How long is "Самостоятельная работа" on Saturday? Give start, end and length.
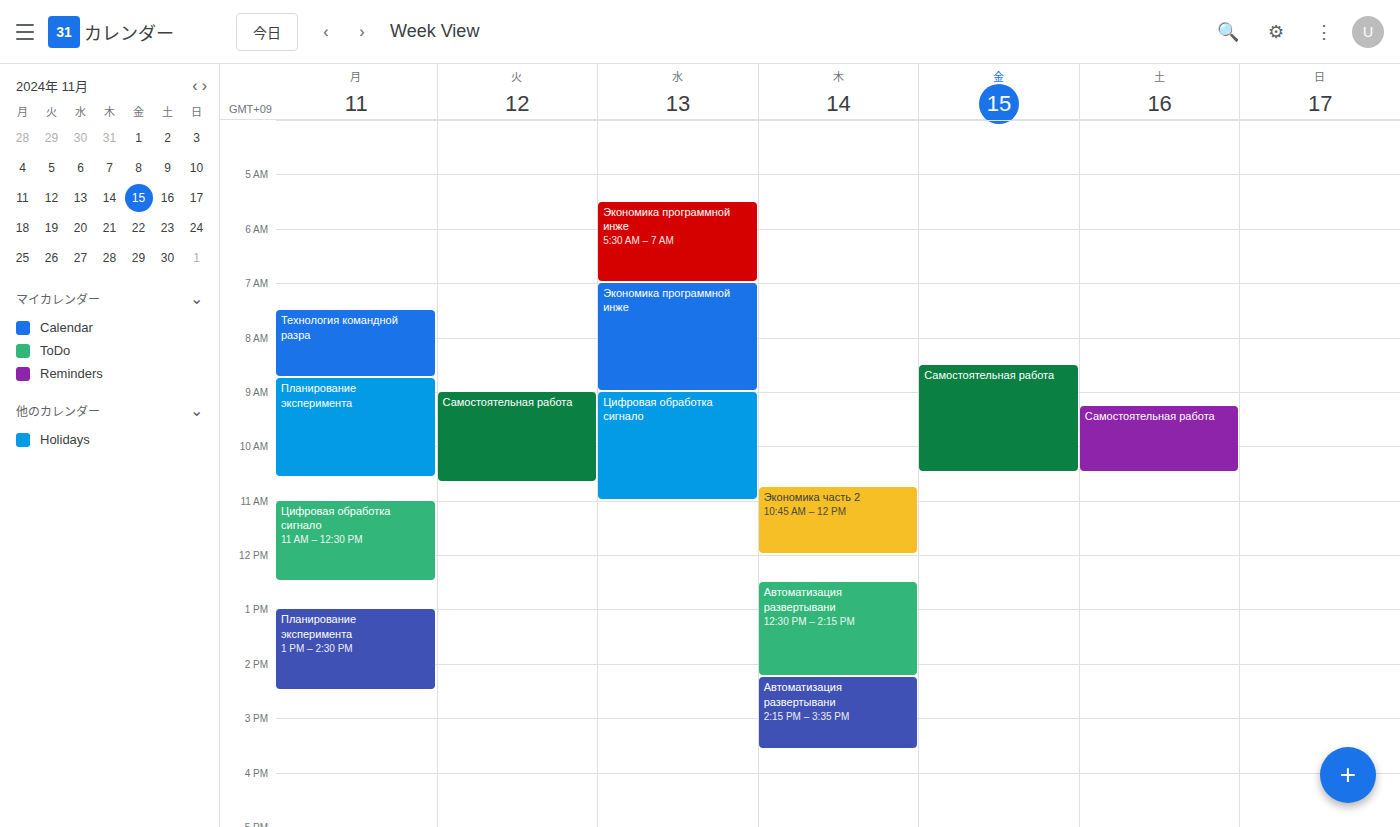
9:15 AM to 10:30 AM, 1 hour 15 minutes